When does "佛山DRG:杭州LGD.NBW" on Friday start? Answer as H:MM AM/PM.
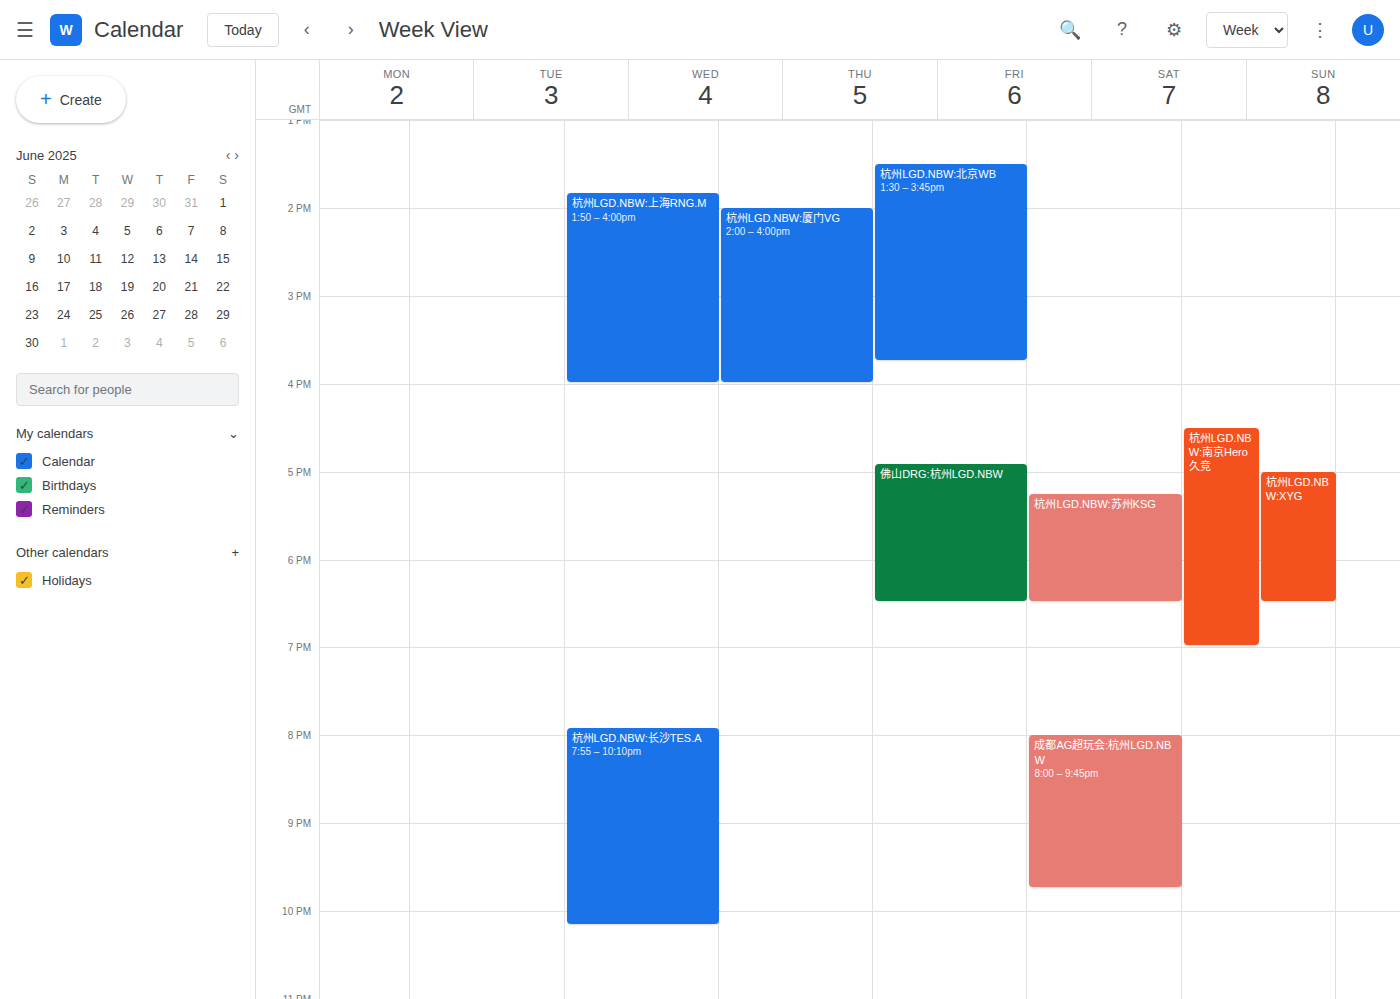
4:55 PM